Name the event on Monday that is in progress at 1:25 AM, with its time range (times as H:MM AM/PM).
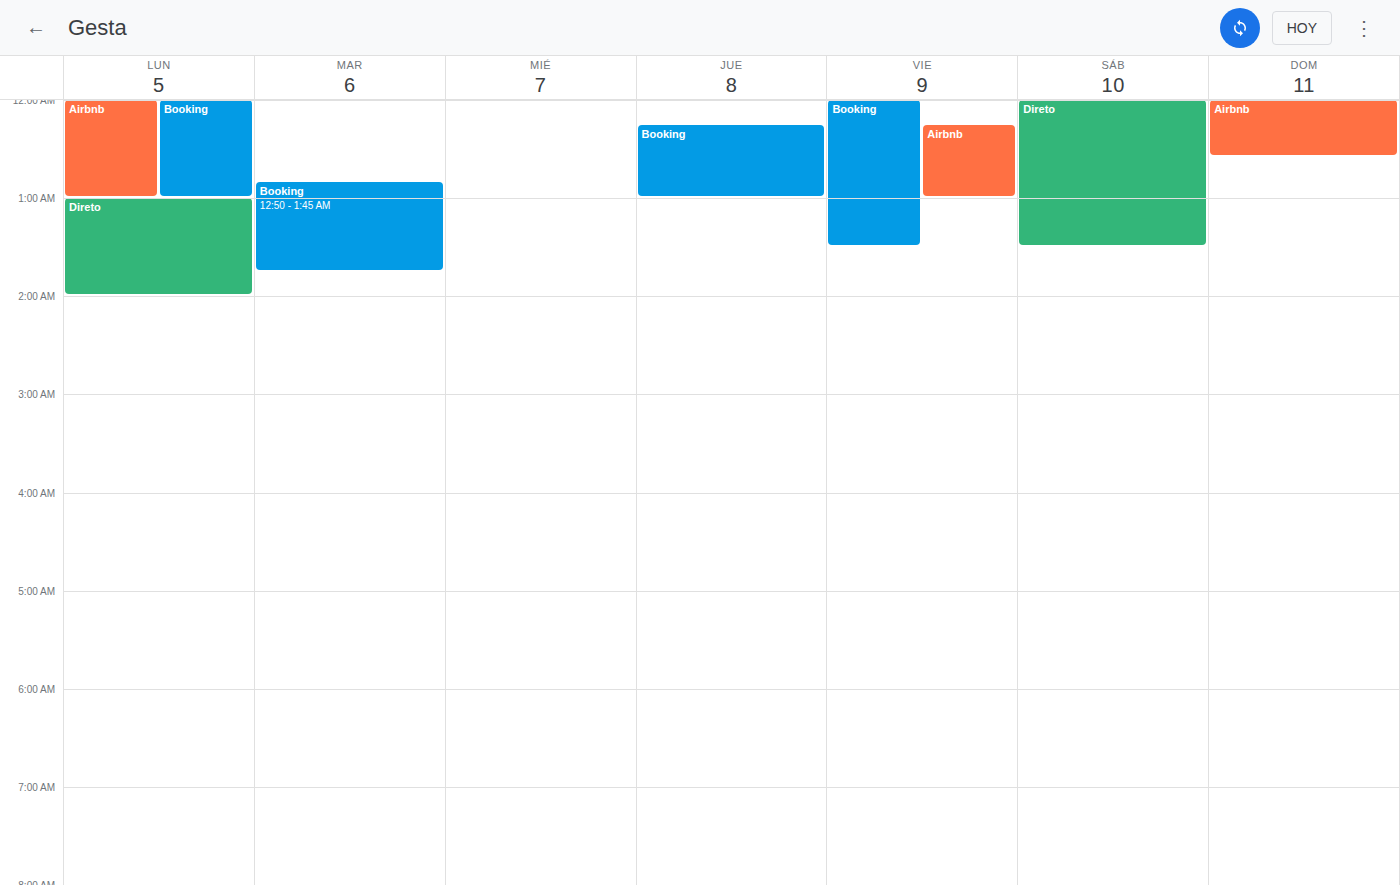
"Direto", 1:00 AM to 2:00 AM